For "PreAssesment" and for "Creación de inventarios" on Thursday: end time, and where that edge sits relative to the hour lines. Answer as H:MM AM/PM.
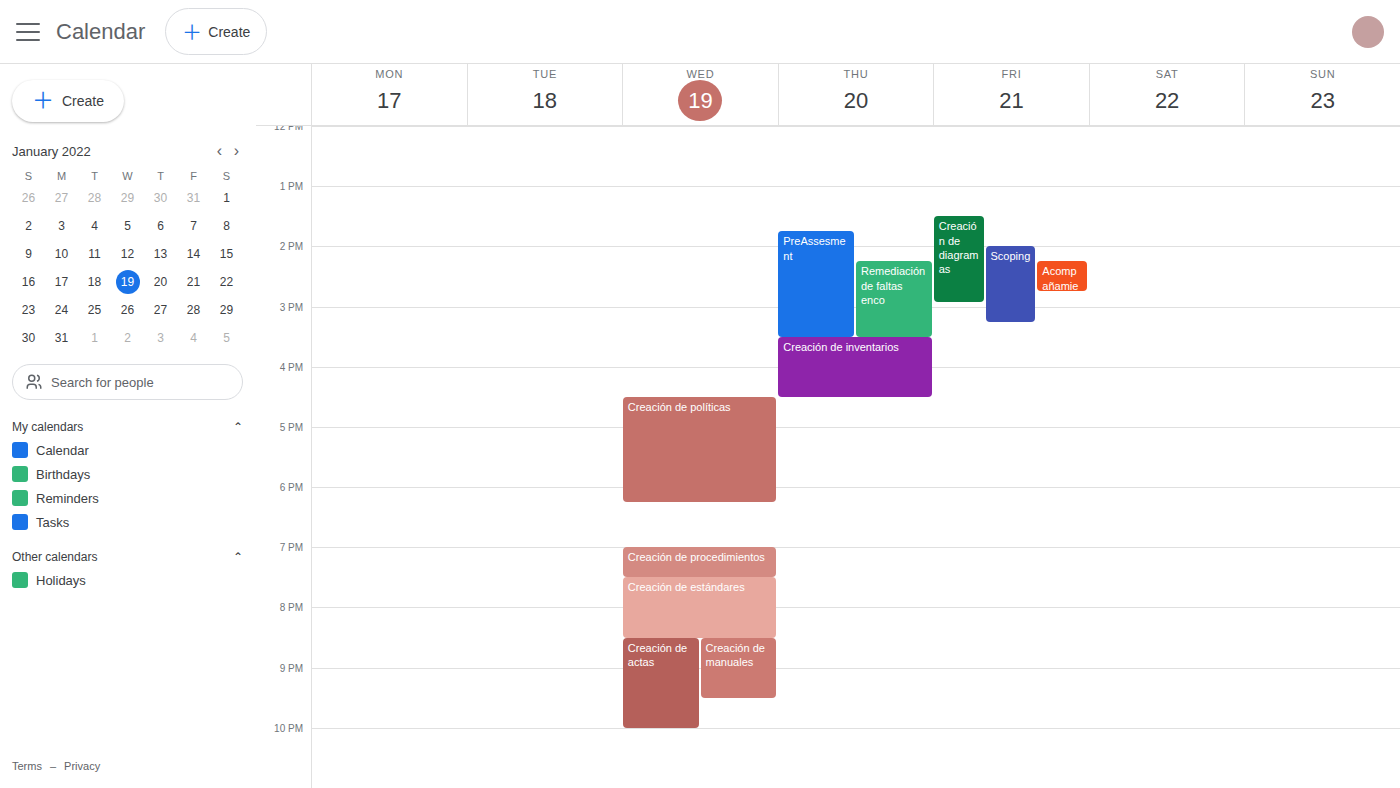
"PreAssesment": 3:30 PM, halfway between the 3 PM and 4 PM lines. "Creación de inventarios": 4:30 PM, halfway between the 4 PM and 5 PM lines.